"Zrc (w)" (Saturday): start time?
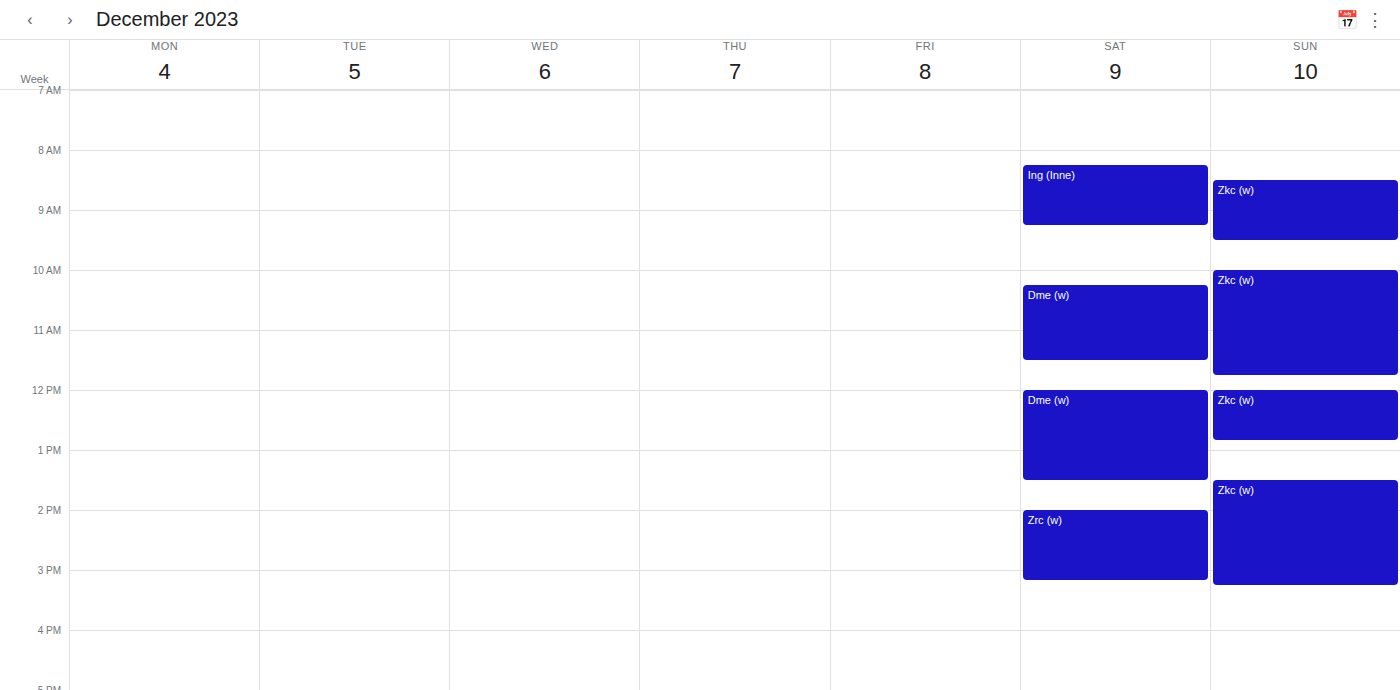
2:00 PM